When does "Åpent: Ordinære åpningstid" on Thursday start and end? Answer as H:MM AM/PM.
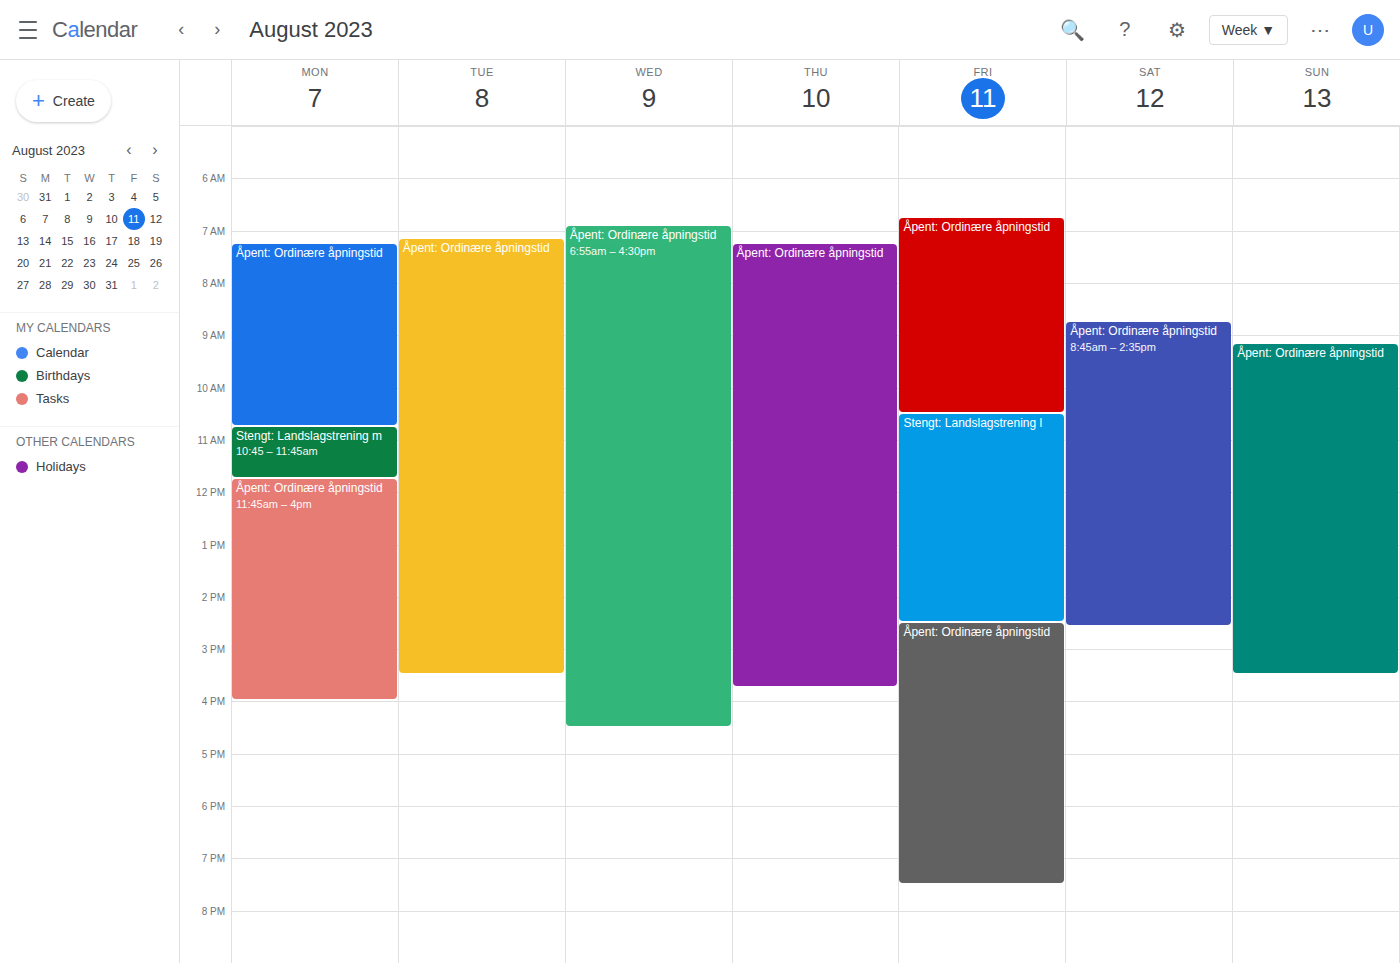
7:15 AM to 3:45 PM